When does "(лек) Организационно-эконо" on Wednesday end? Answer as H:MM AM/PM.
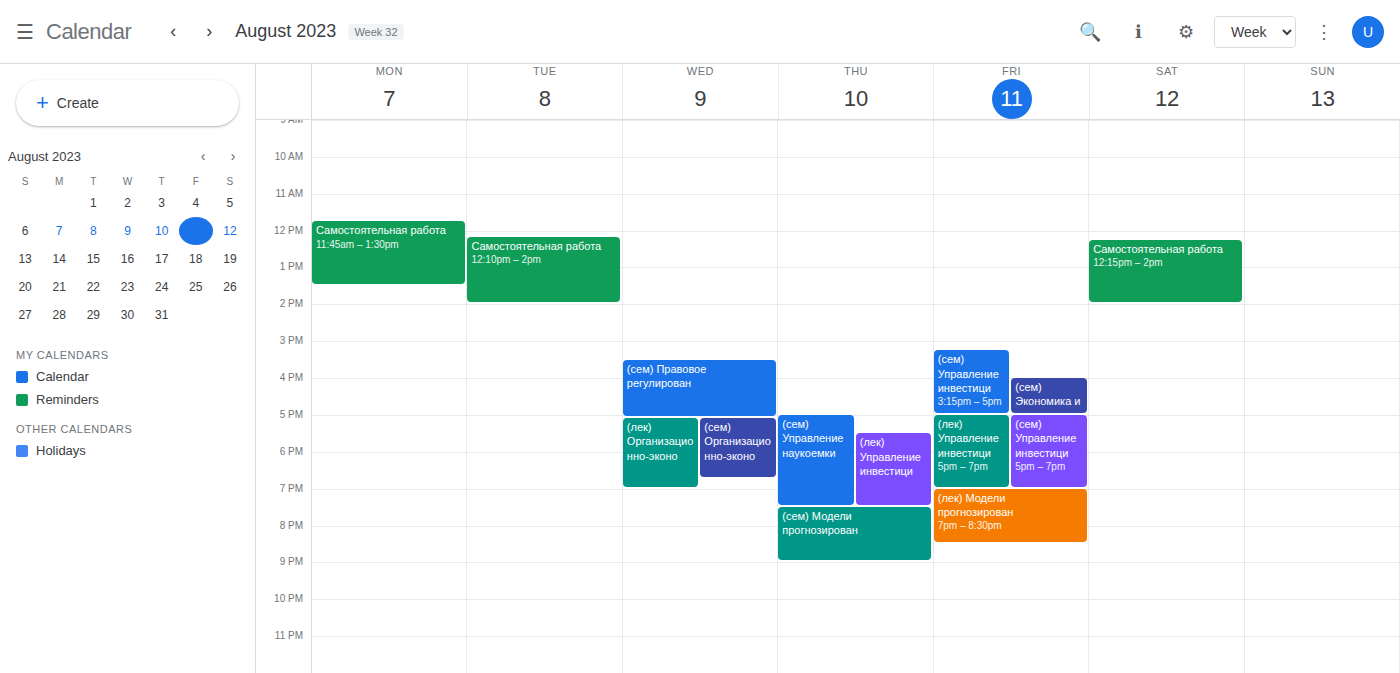
7:00 PM